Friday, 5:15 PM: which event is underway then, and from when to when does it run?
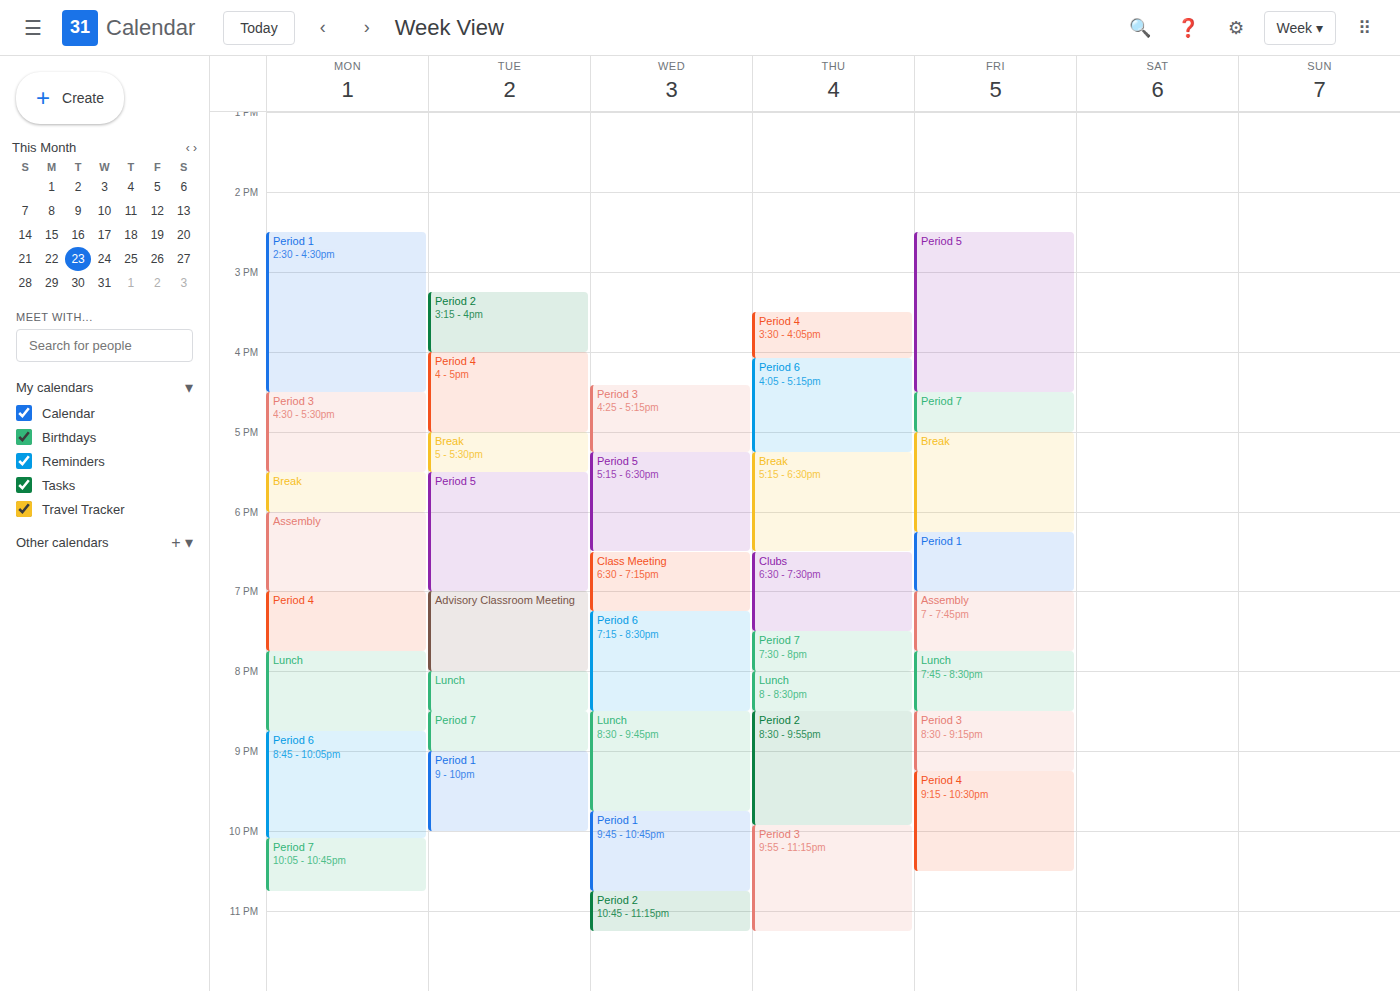
"Break", 5:00 PM to 6:15 PM